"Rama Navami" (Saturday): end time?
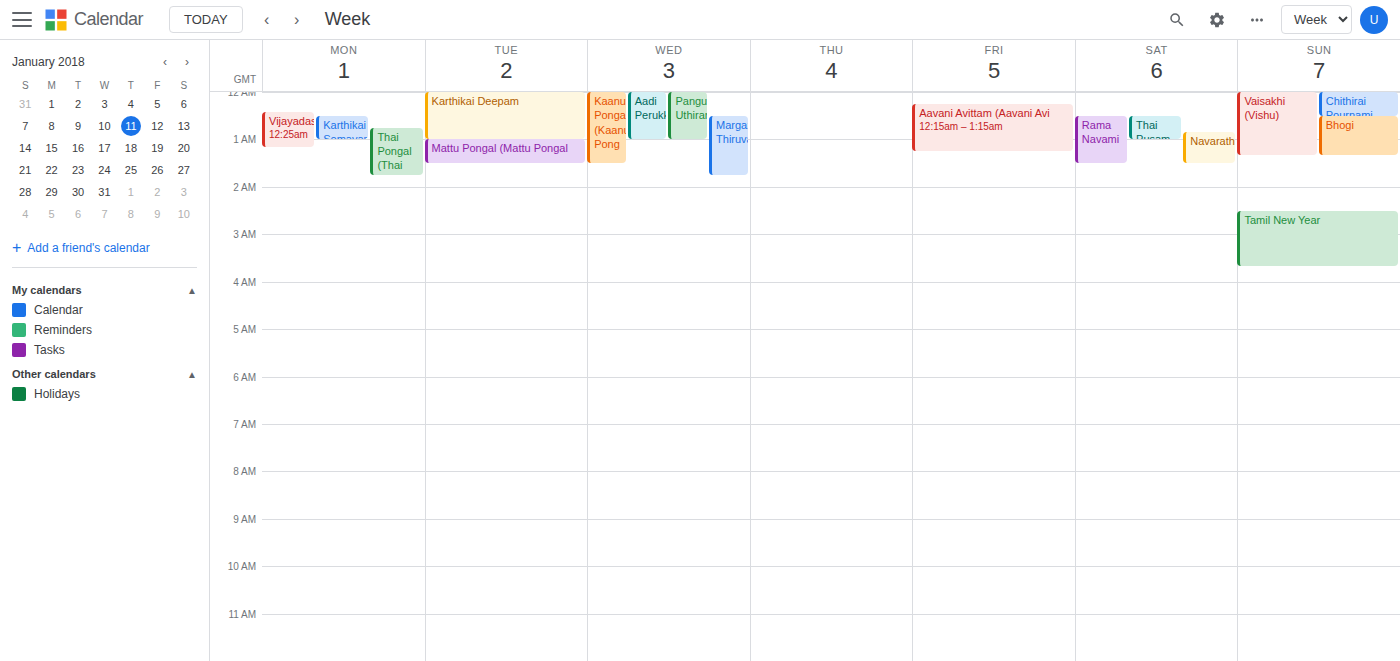
1:30 AM